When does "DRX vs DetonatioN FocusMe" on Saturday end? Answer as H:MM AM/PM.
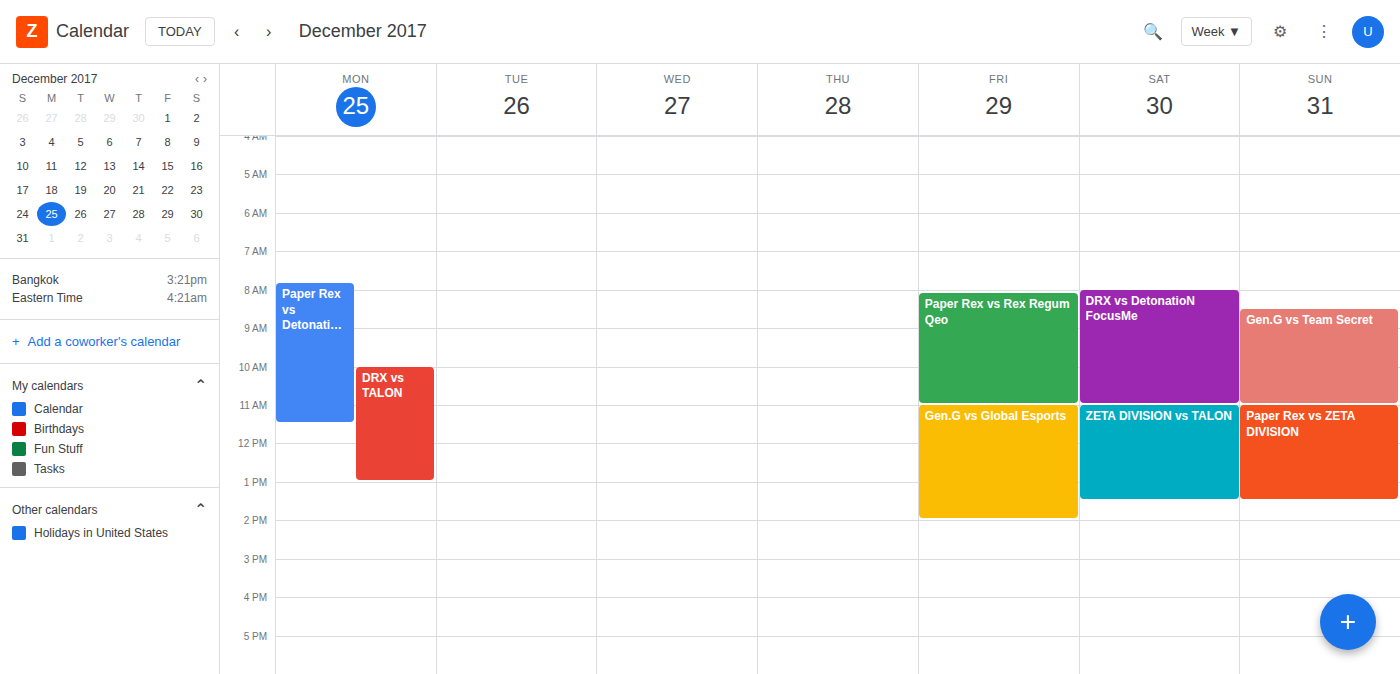
11:00 AM